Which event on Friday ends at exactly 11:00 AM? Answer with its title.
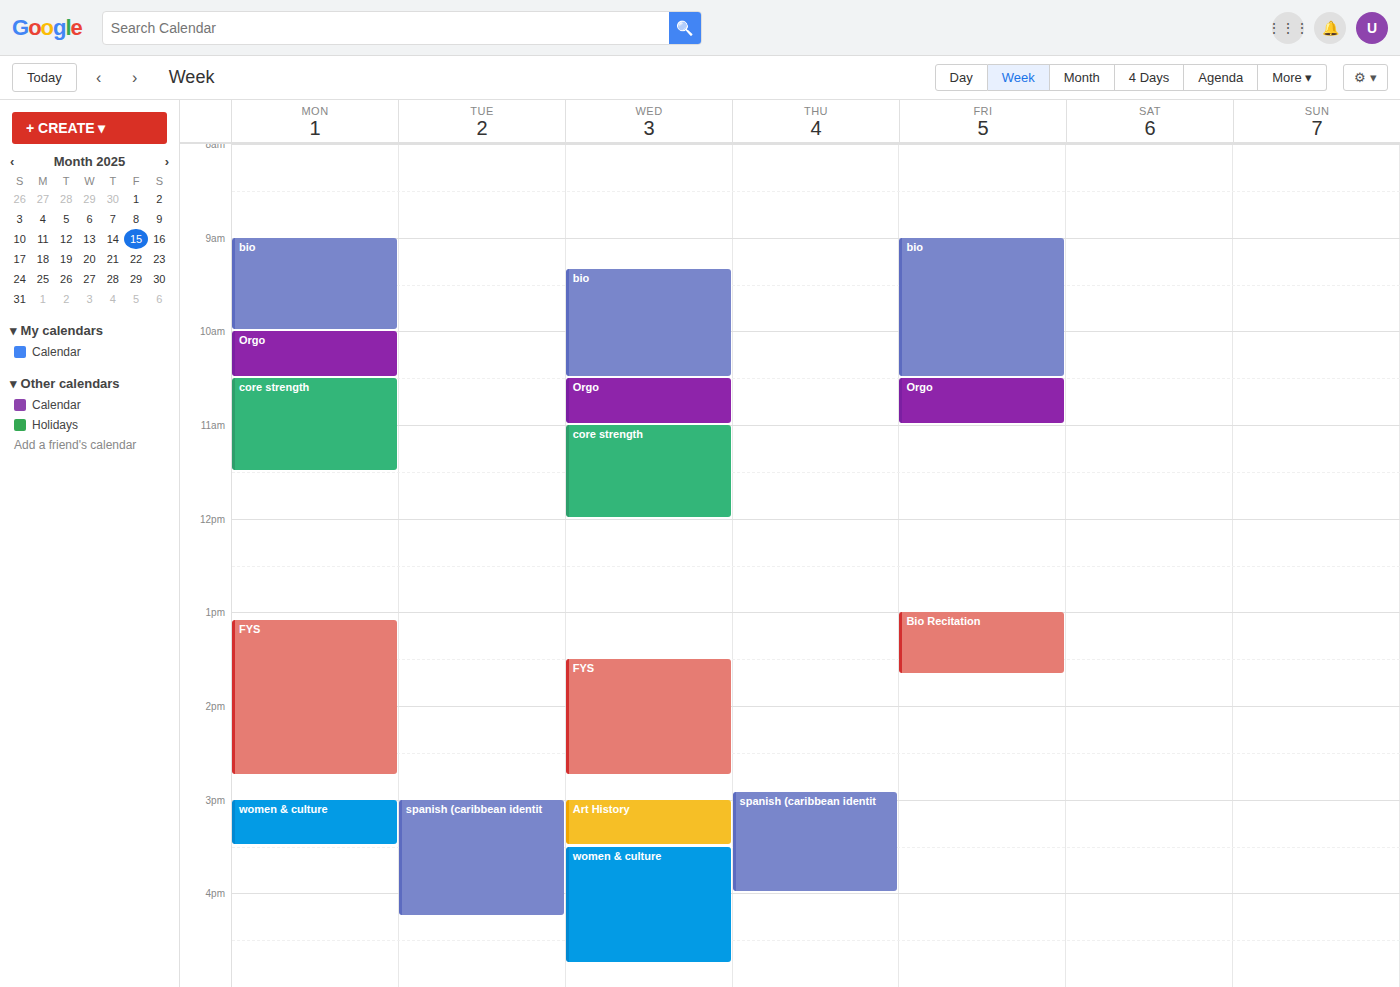
"Orgo"